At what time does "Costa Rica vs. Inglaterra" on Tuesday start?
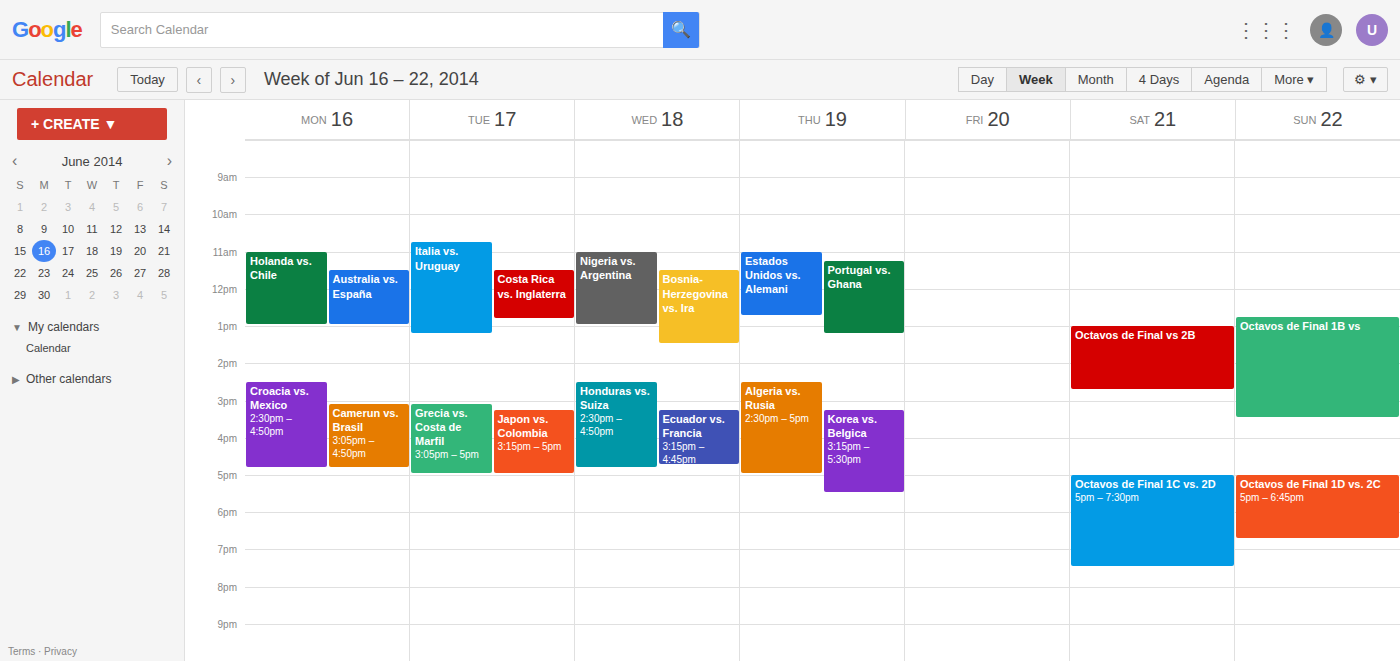
11:30 AM